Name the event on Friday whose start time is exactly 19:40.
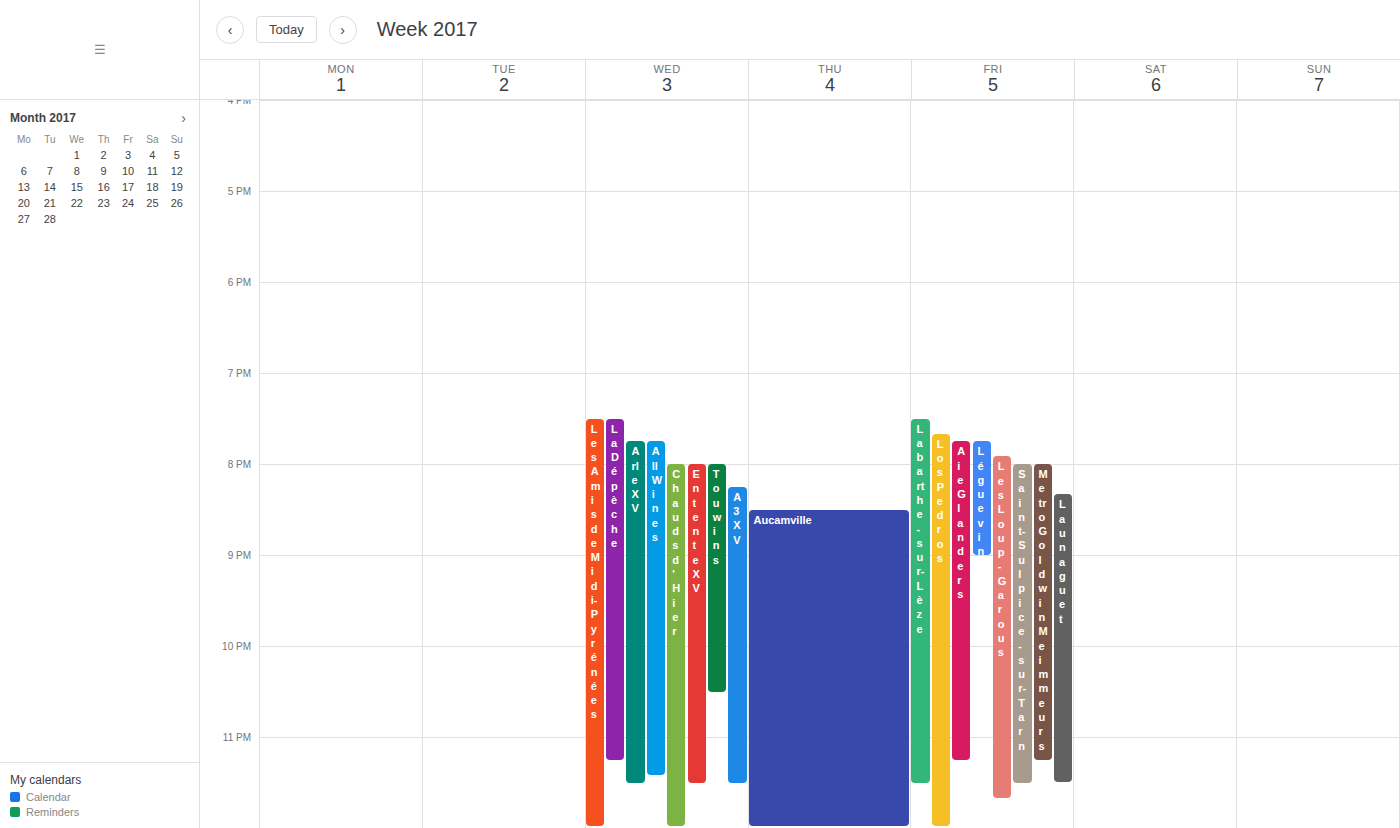
"Los Pedros"